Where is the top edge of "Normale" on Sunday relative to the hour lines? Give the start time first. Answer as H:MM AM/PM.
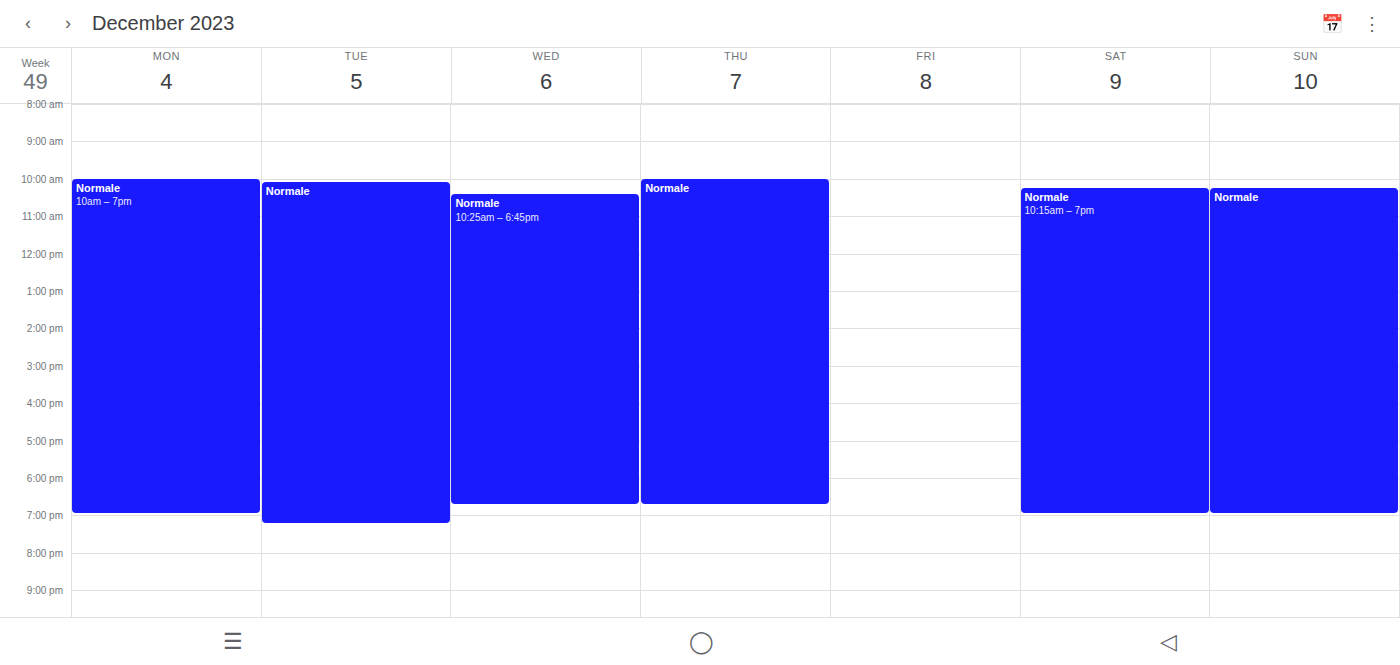
10:15 AM -- neither: a quarter of the way from the 10 AM line to the 11 AM line.